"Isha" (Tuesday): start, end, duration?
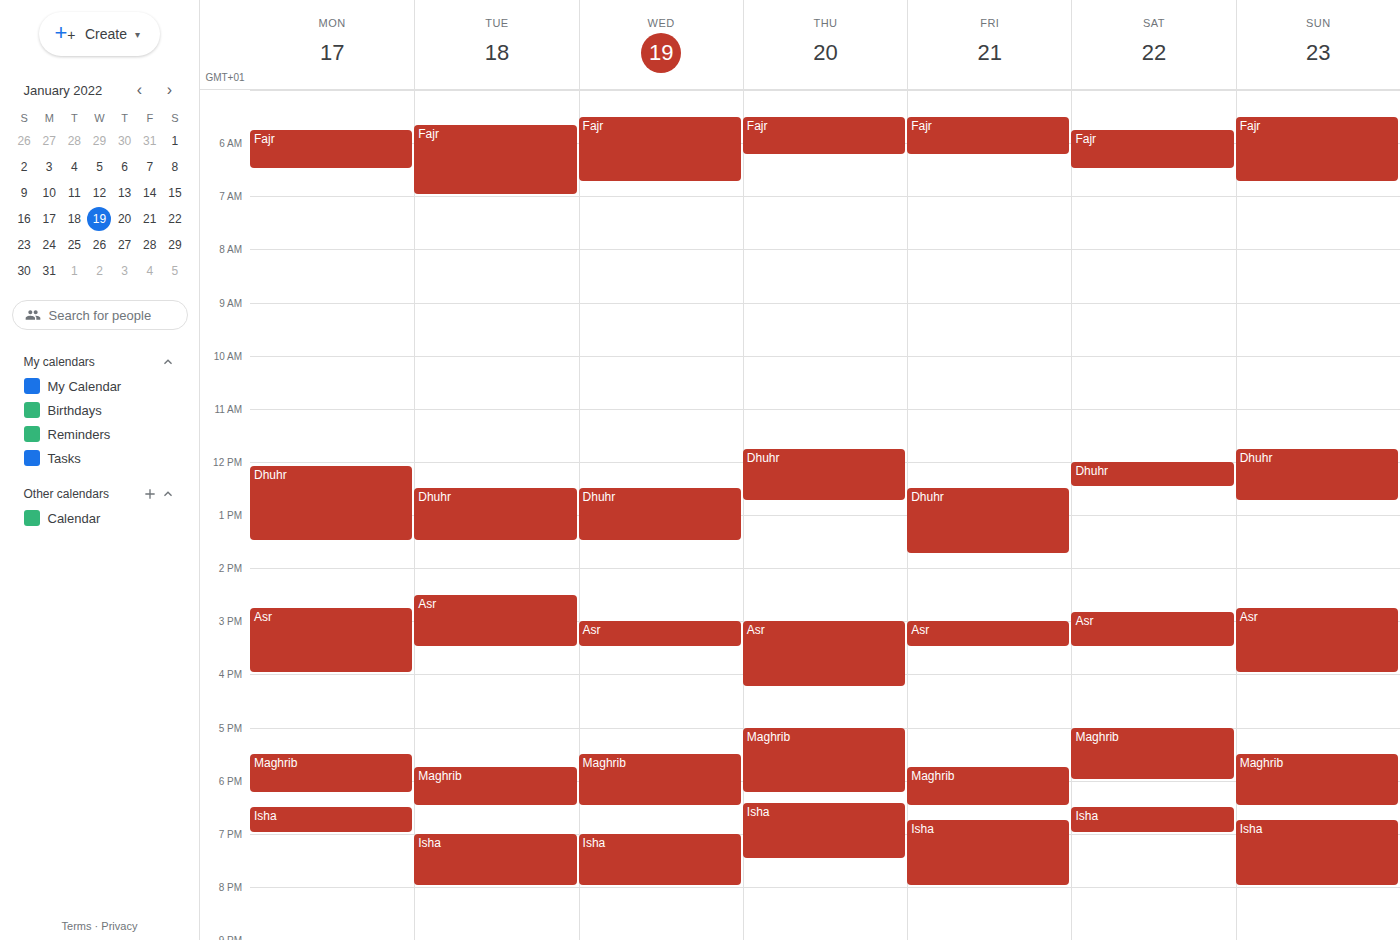
19:00 to 20:00, 1 hour